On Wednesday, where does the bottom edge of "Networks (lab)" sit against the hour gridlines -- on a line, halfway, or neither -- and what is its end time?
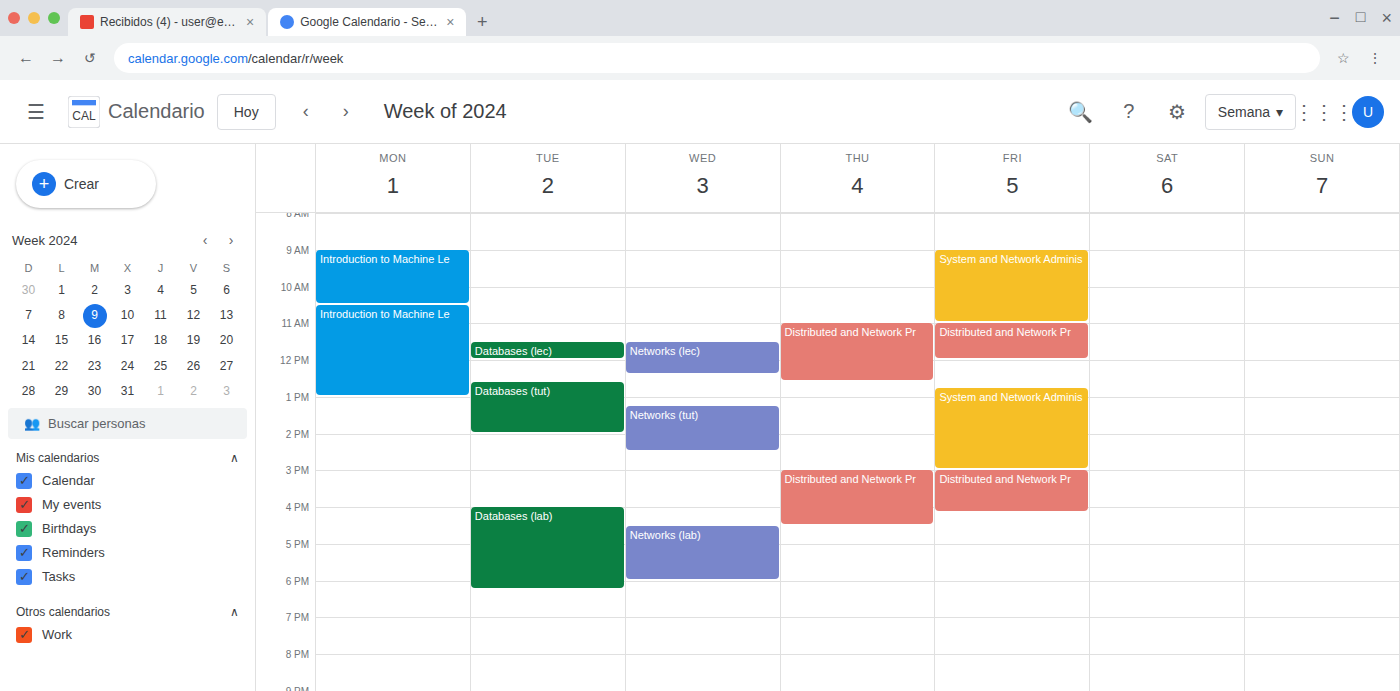
6:00 PM -- exactly on the 6 PM line.